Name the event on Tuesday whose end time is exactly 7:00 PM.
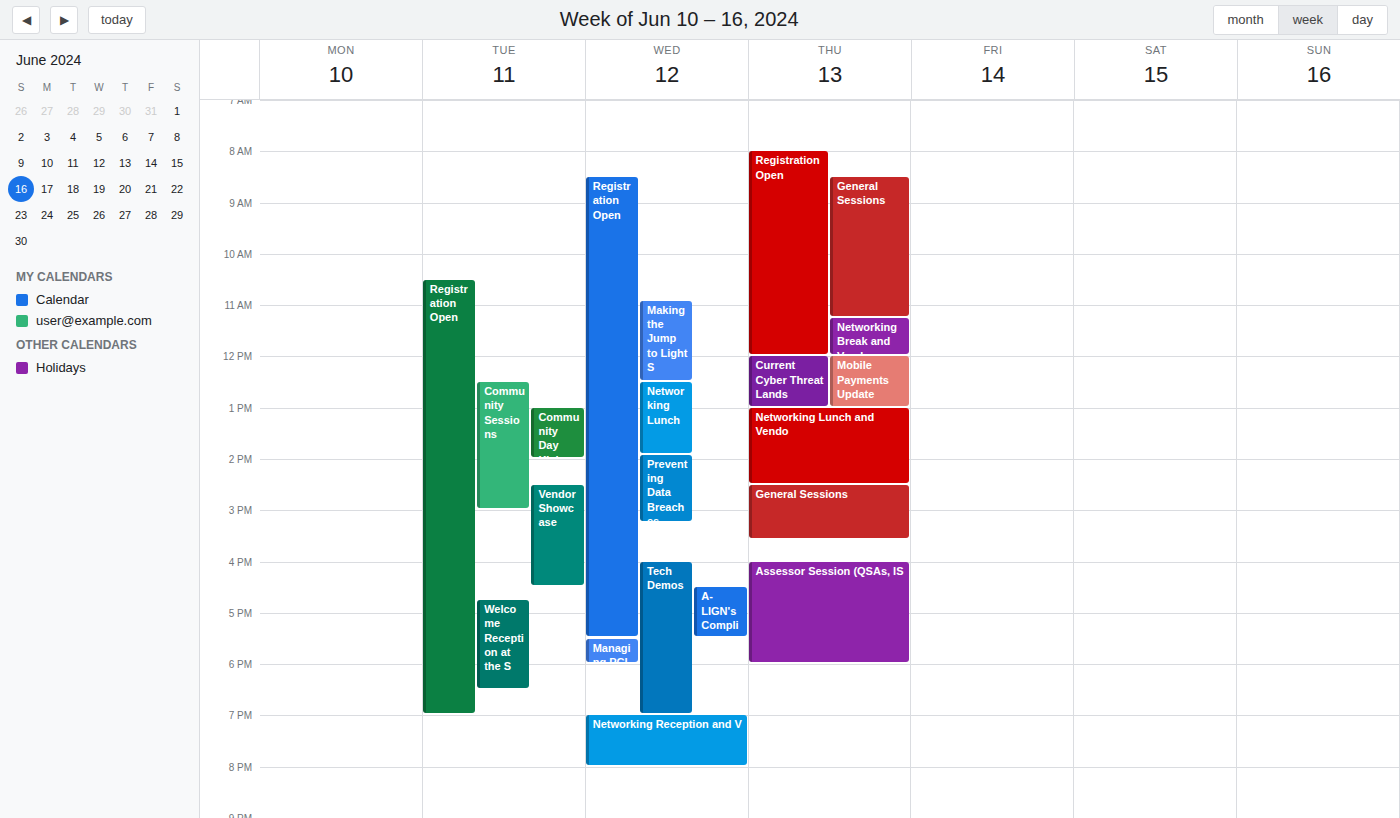
"Registration Open"